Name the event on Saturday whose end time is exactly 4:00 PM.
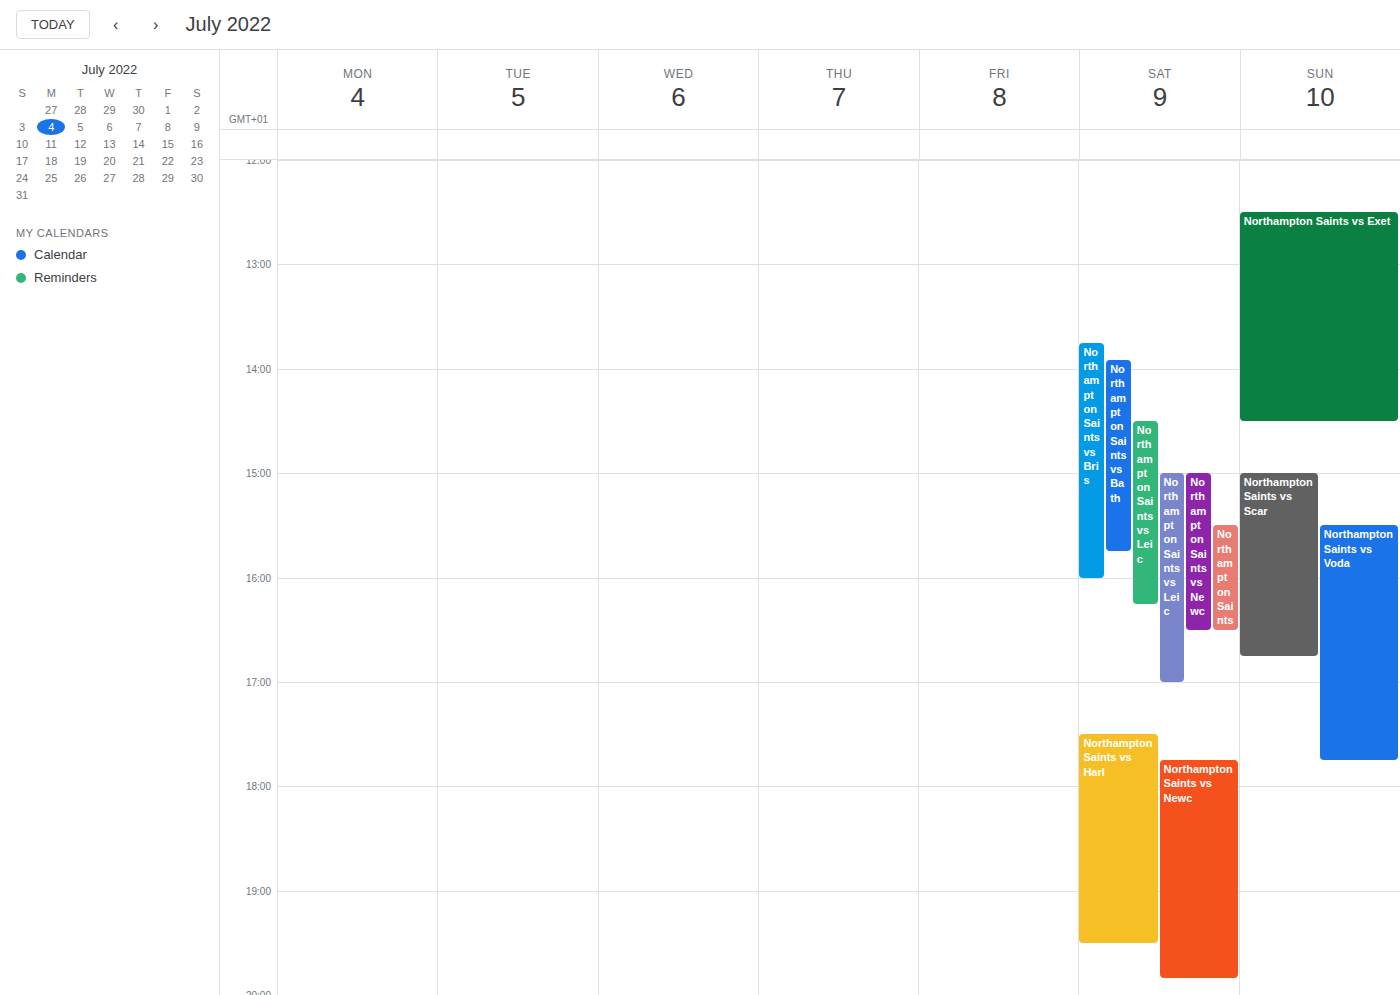
"Northampton Saints vs Bris"